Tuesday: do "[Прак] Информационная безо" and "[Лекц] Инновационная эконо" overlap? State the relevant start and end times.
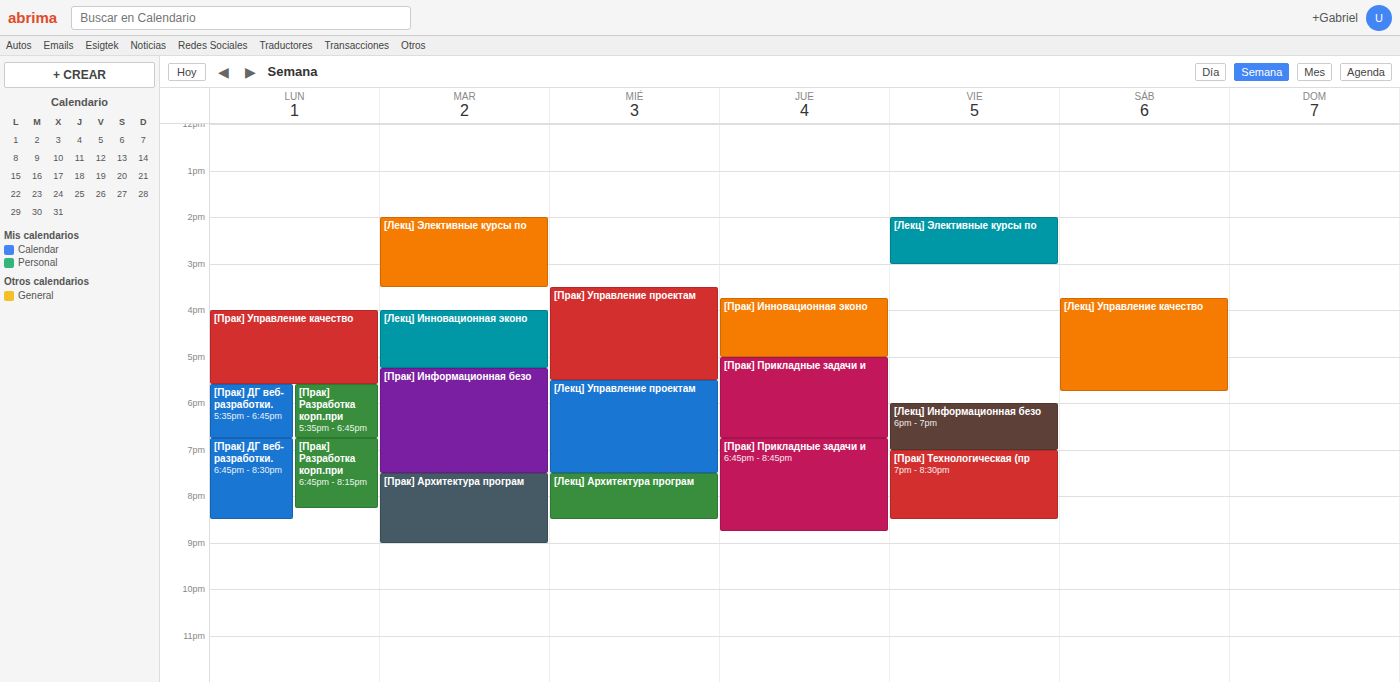
"[Лекц] Инновационная эконо" ends at 5:15 PM, exactly when "[Прак] Информационная безо" starts -- they touch but do not overlap.